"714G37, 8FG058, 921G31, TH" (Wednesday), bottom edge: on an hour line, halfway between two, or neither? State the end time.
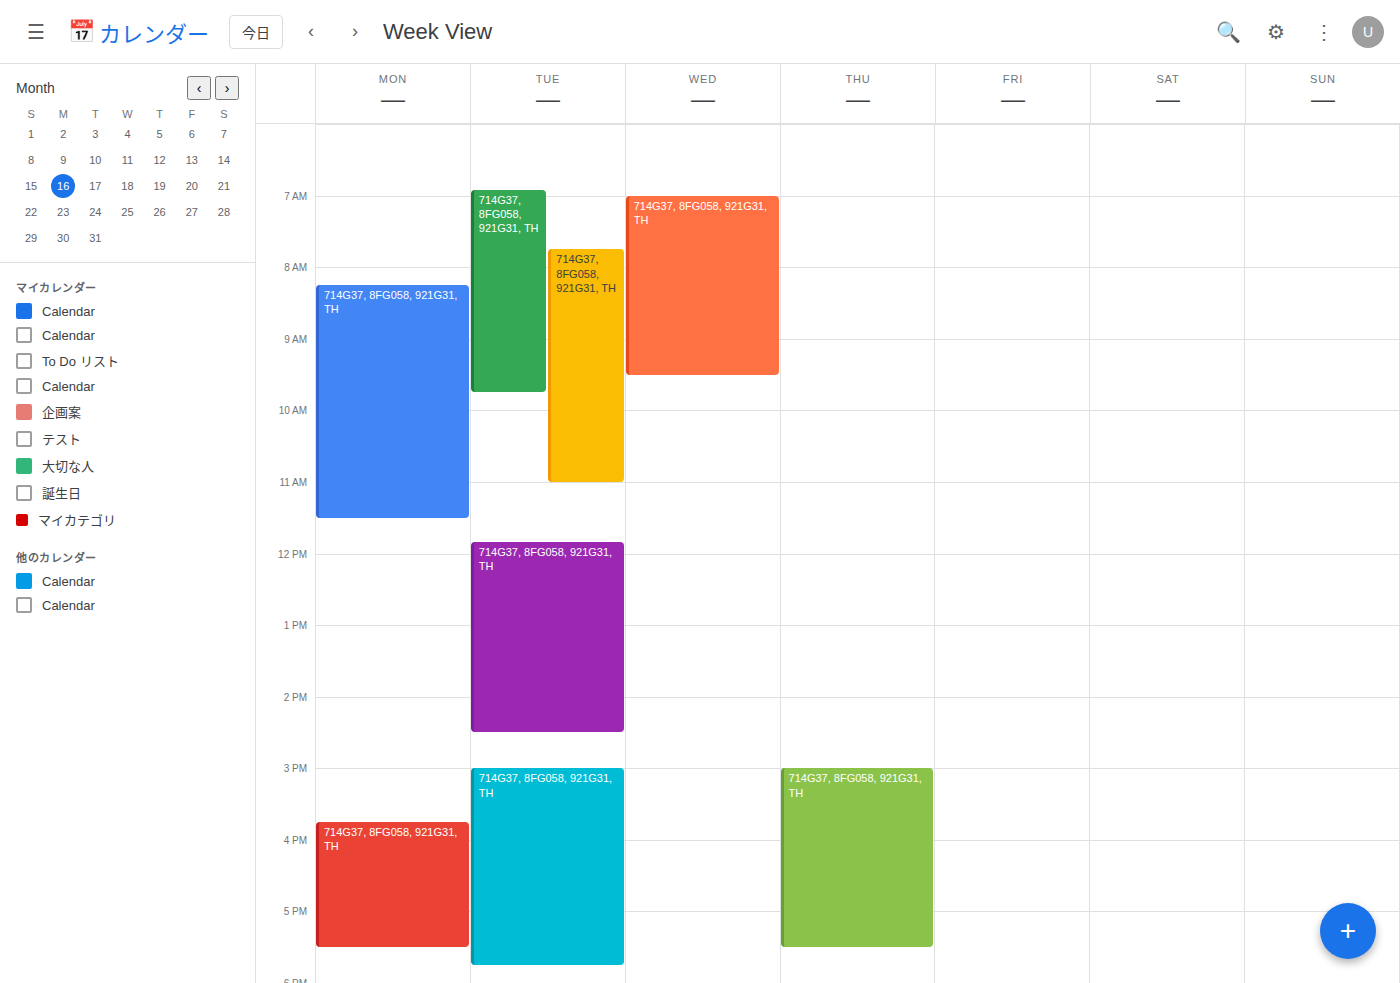
09:30 -- halfway between the 09:00 and 10:00 lines.